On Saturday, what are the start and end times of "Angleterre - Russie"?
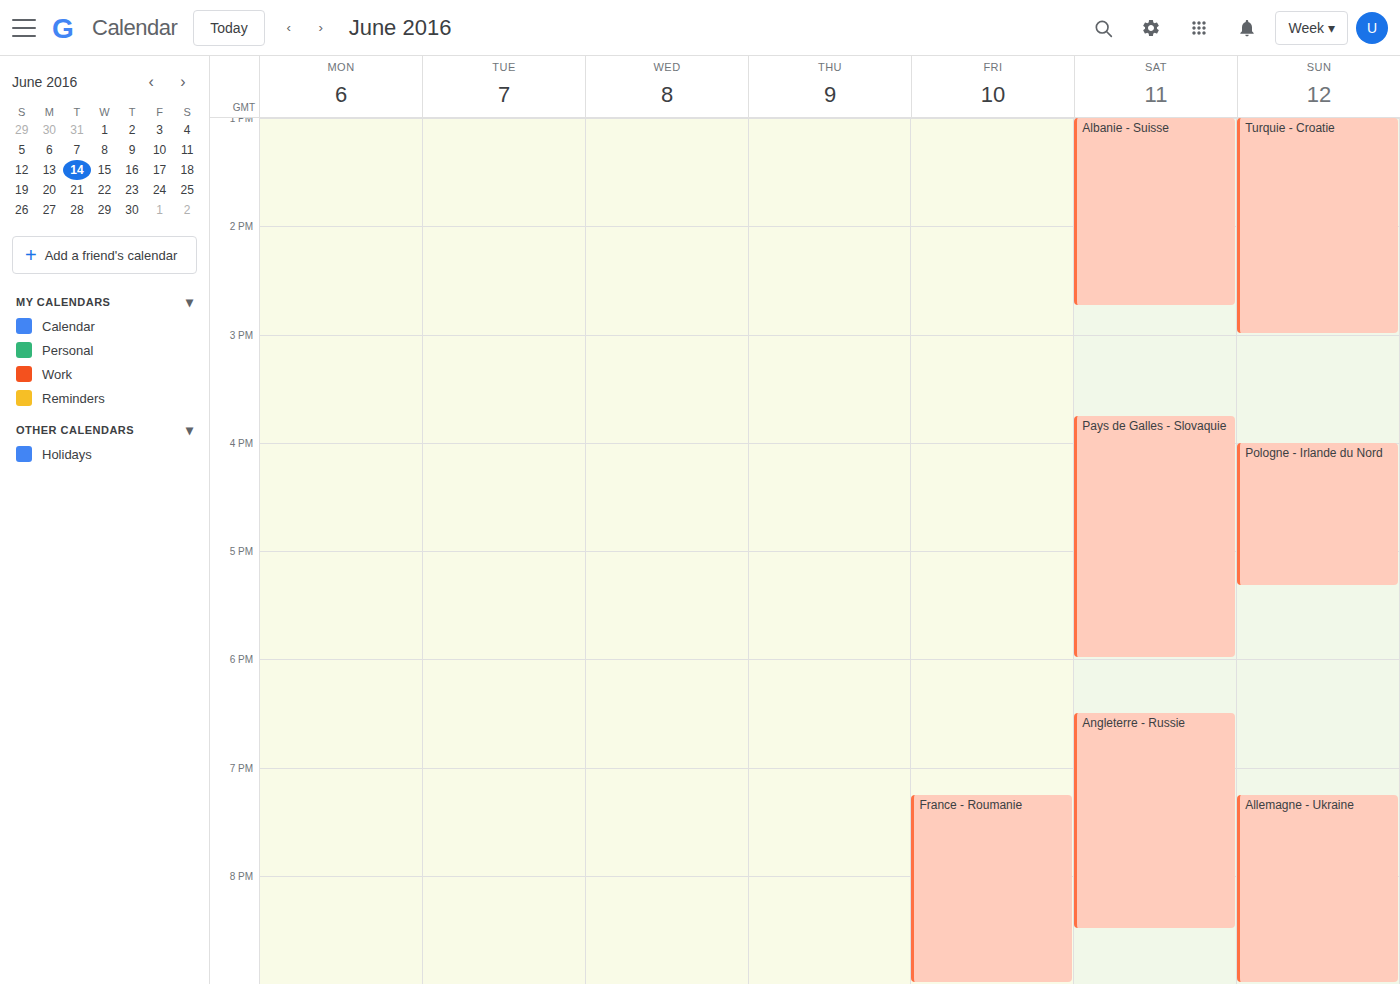
6:30 PM to 8:30 PM